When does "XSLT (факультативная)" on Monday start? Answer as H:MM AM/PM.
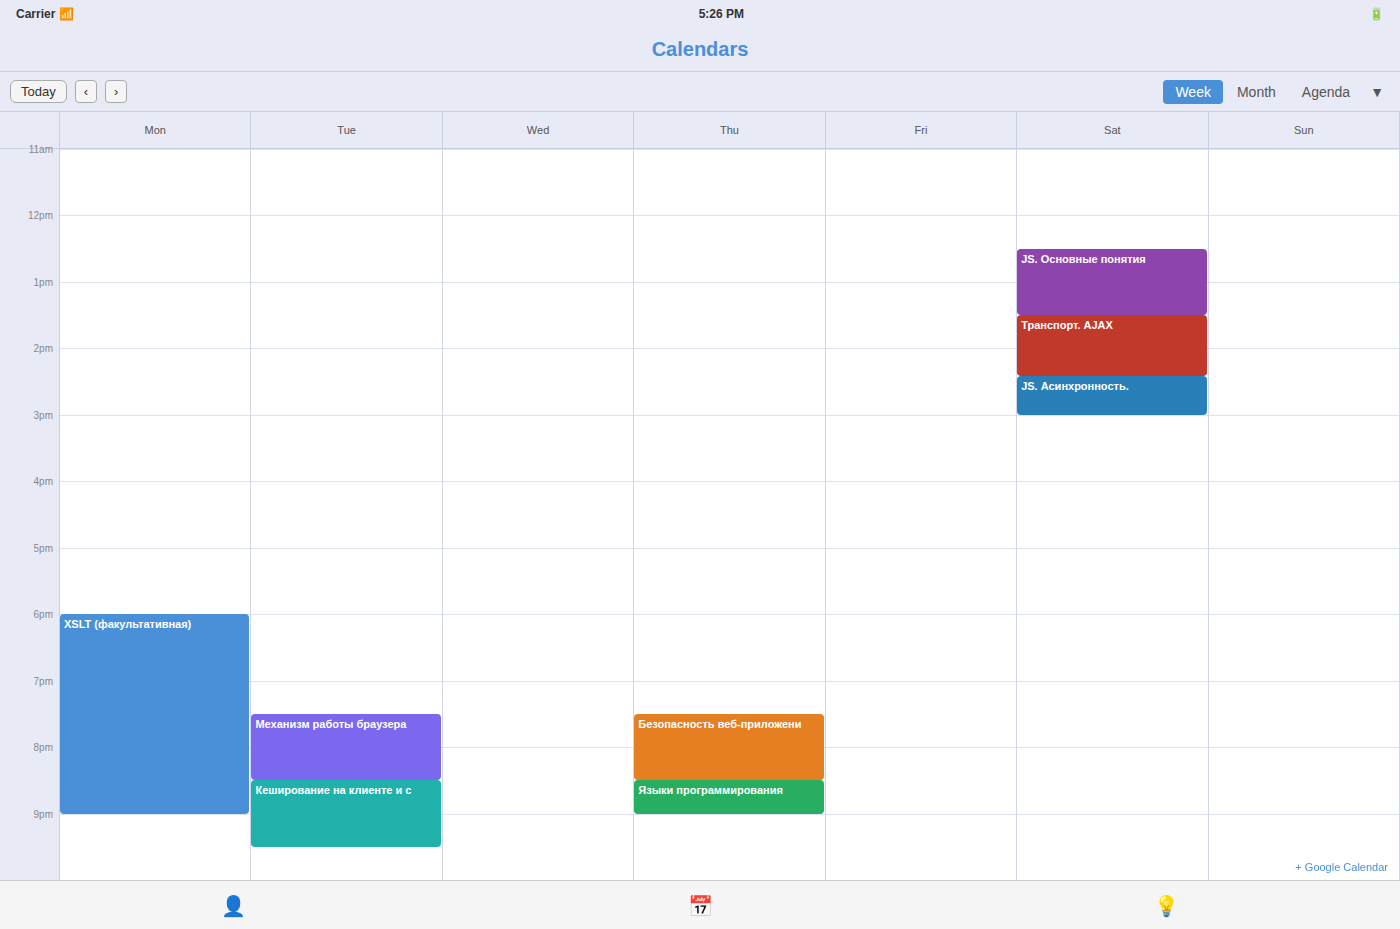
6:00 PM